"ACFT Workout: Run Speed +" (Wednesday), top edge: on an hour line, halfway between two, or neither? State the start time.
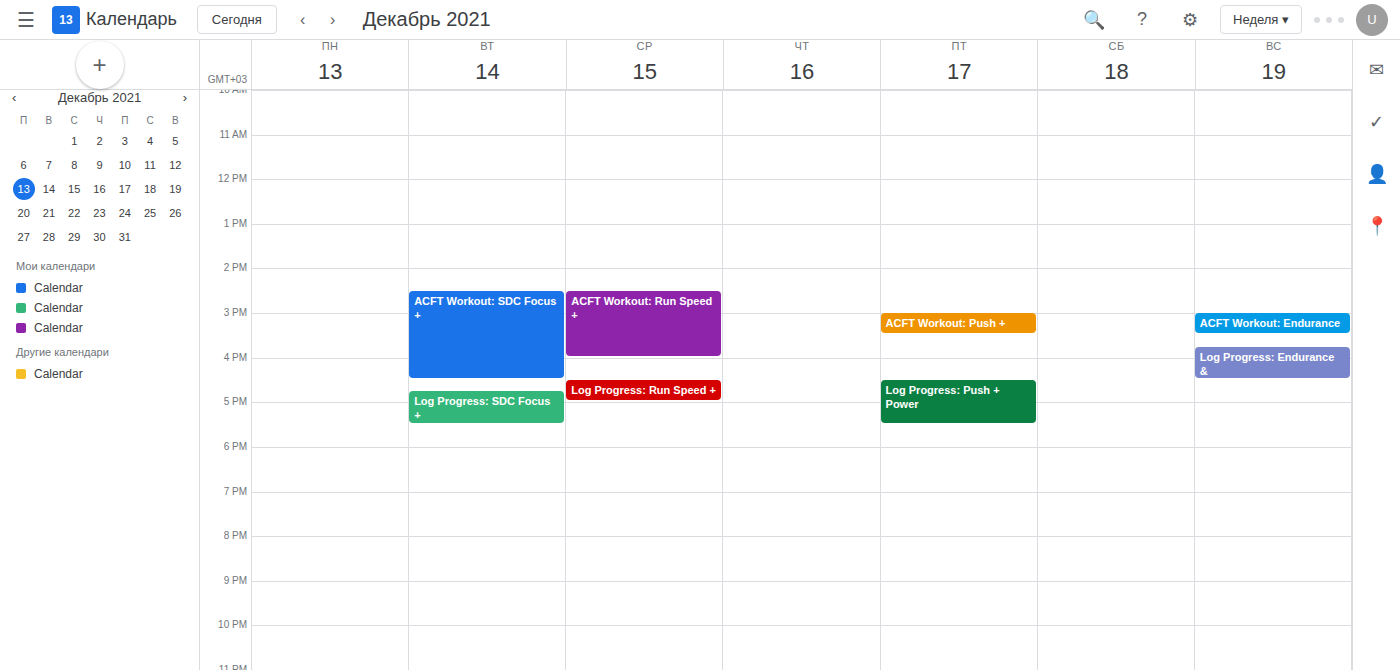
2:30 PM -- halfway between the 2 PM and 3 PM lines.